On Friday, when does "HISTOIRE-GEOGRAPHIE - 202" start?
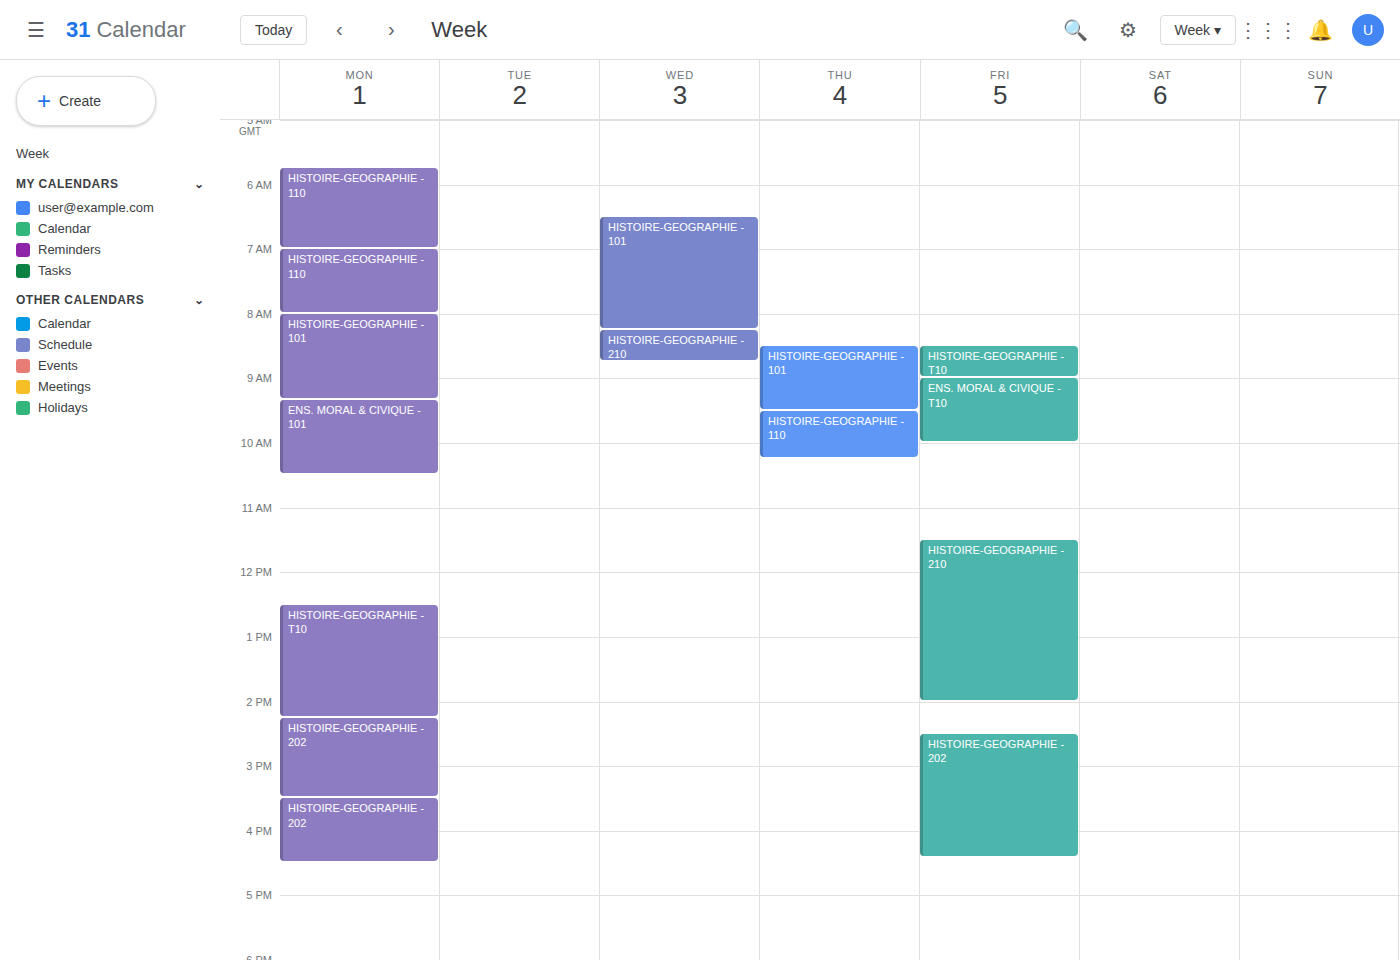
14:30